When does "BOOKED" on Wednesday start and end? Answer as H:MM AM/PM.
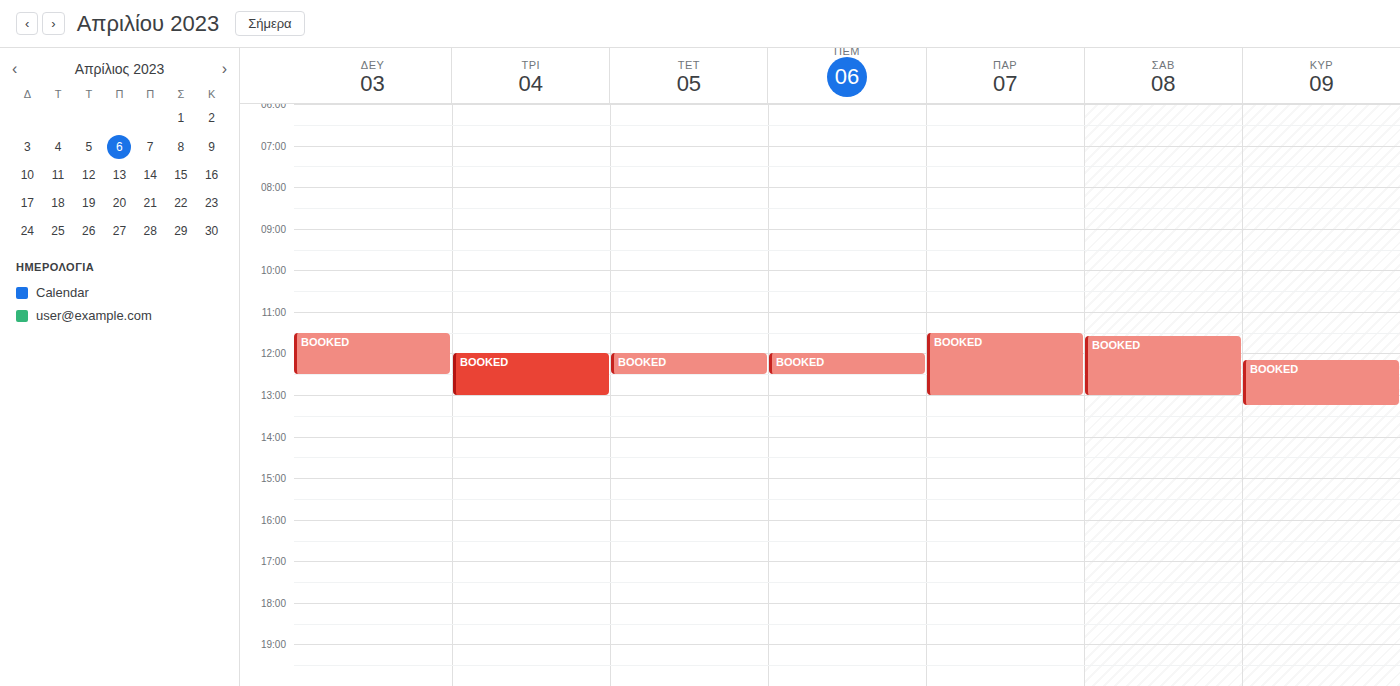
12:00 PM to 12:30 PM